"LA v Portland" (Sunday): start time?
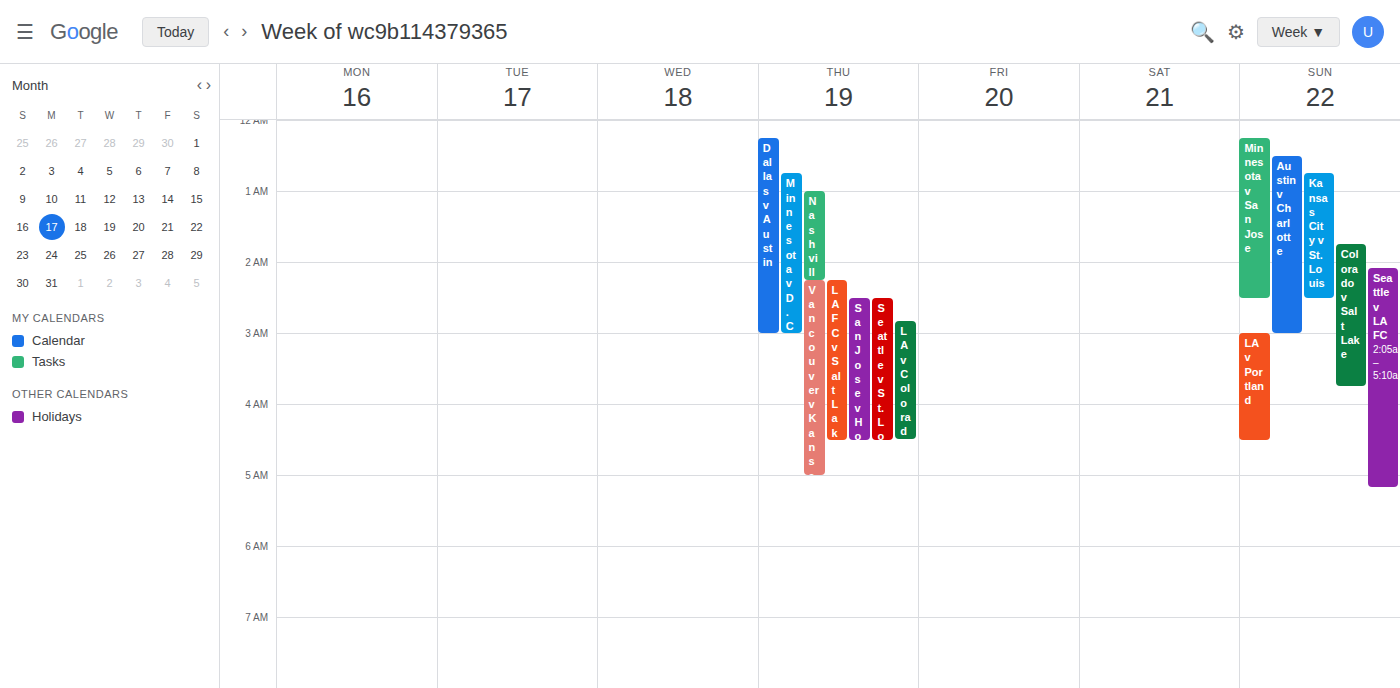
3:00 AM